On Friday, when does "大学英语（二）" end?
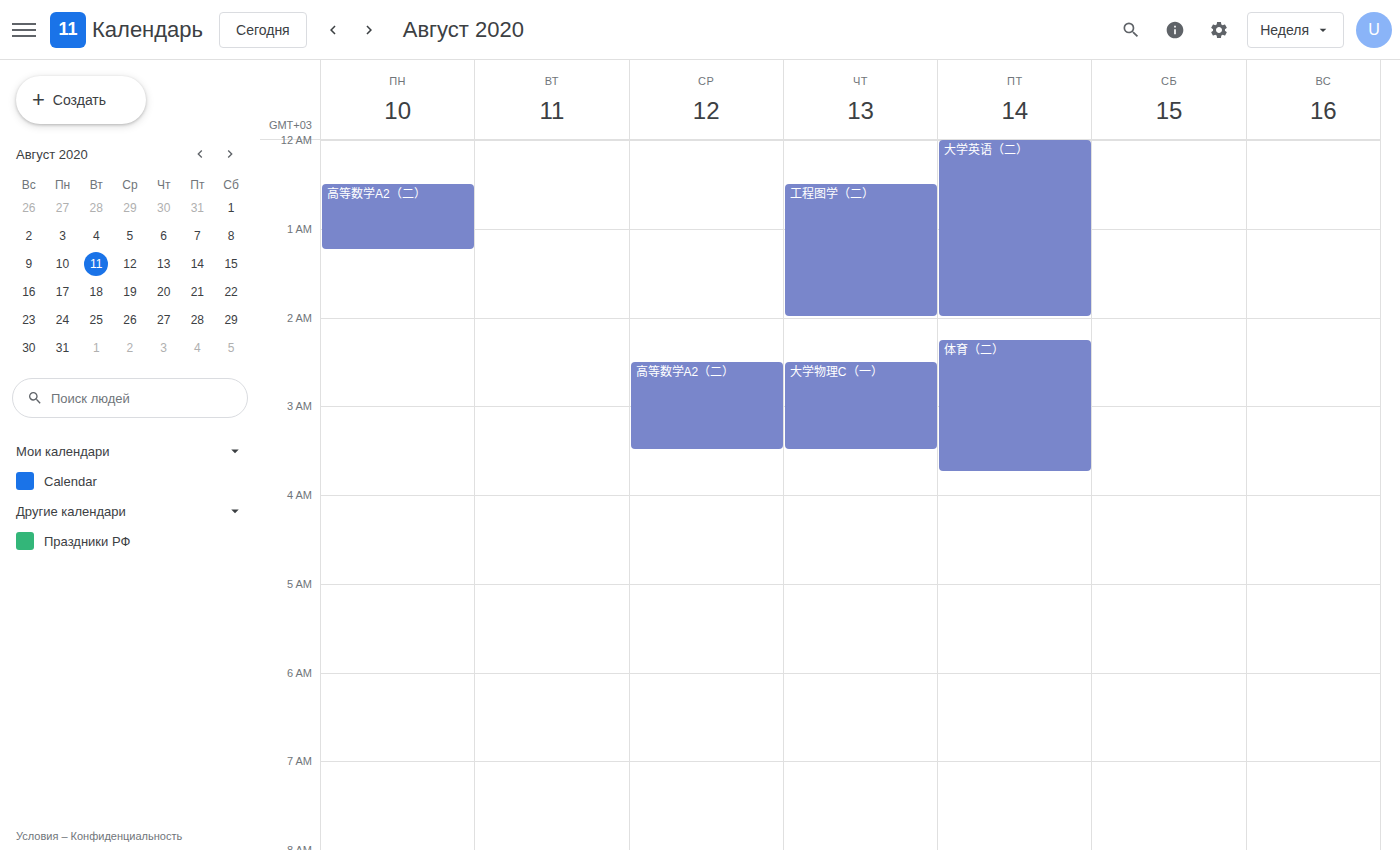
2:00 AM